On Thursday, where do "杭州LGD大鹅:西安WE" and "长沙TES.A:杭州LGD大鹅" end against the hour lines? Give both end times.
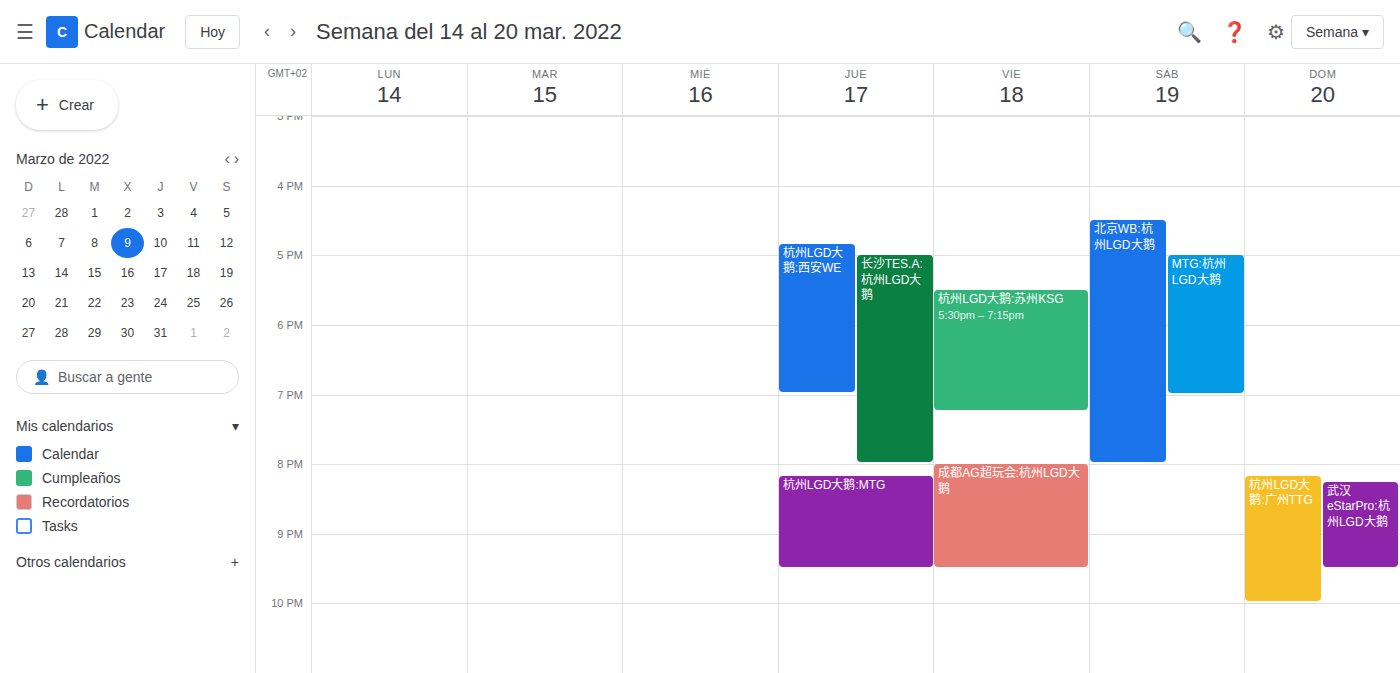
"杭州LGD大鹅:西安WE": 7:00 PM, exactly on the 7 PM line. "长沙TES.A:杭州LGD大鹅": 8:00 PM, exactly on the 8 PM line.